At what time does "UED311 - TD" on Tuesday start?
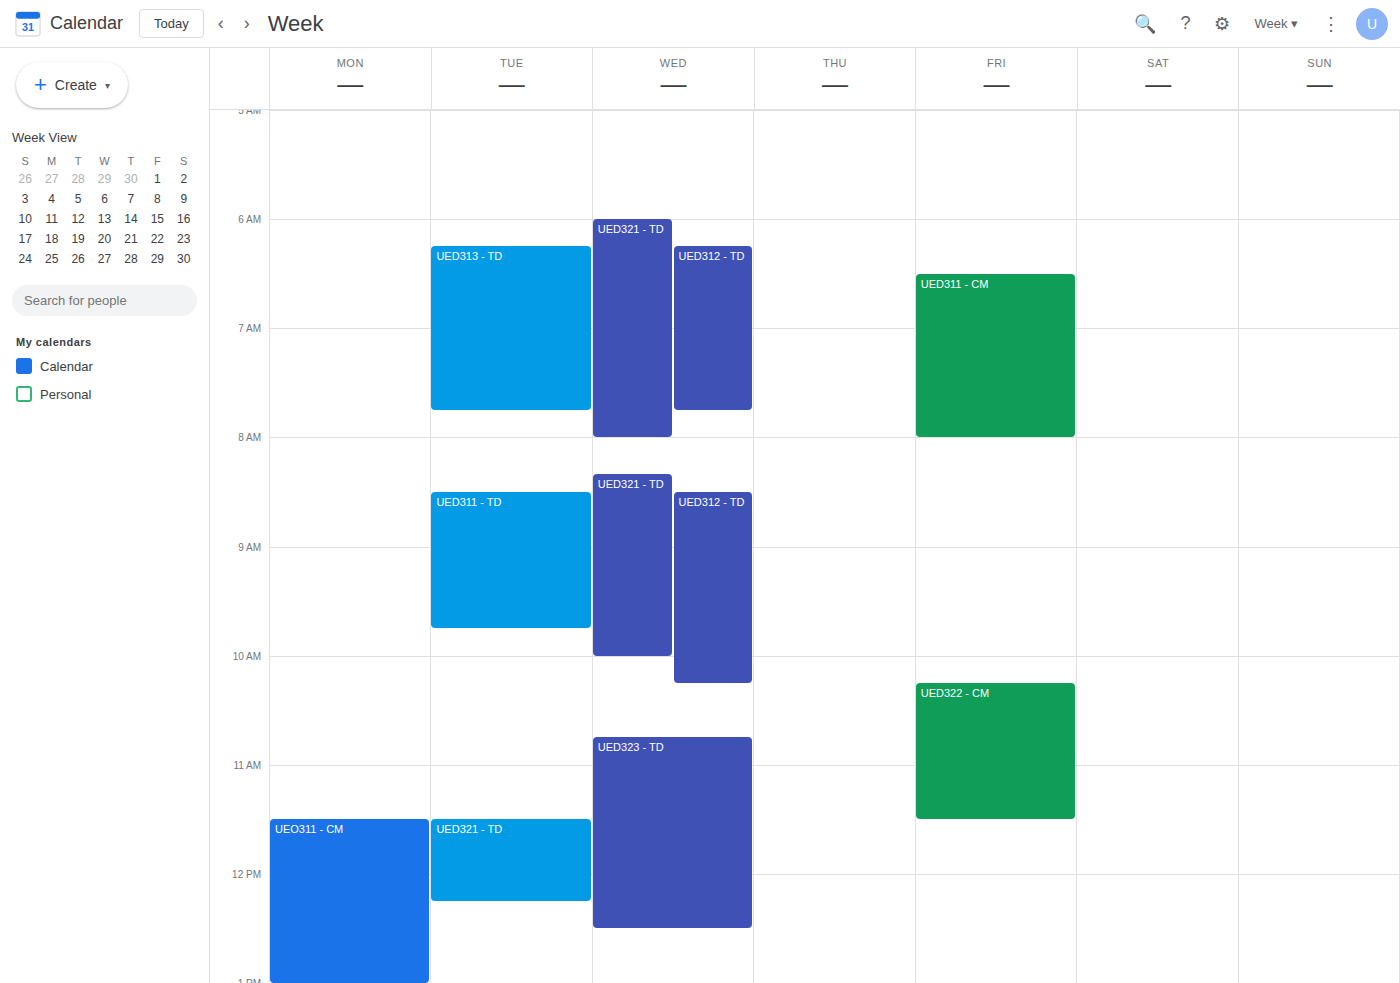
8:30 AM